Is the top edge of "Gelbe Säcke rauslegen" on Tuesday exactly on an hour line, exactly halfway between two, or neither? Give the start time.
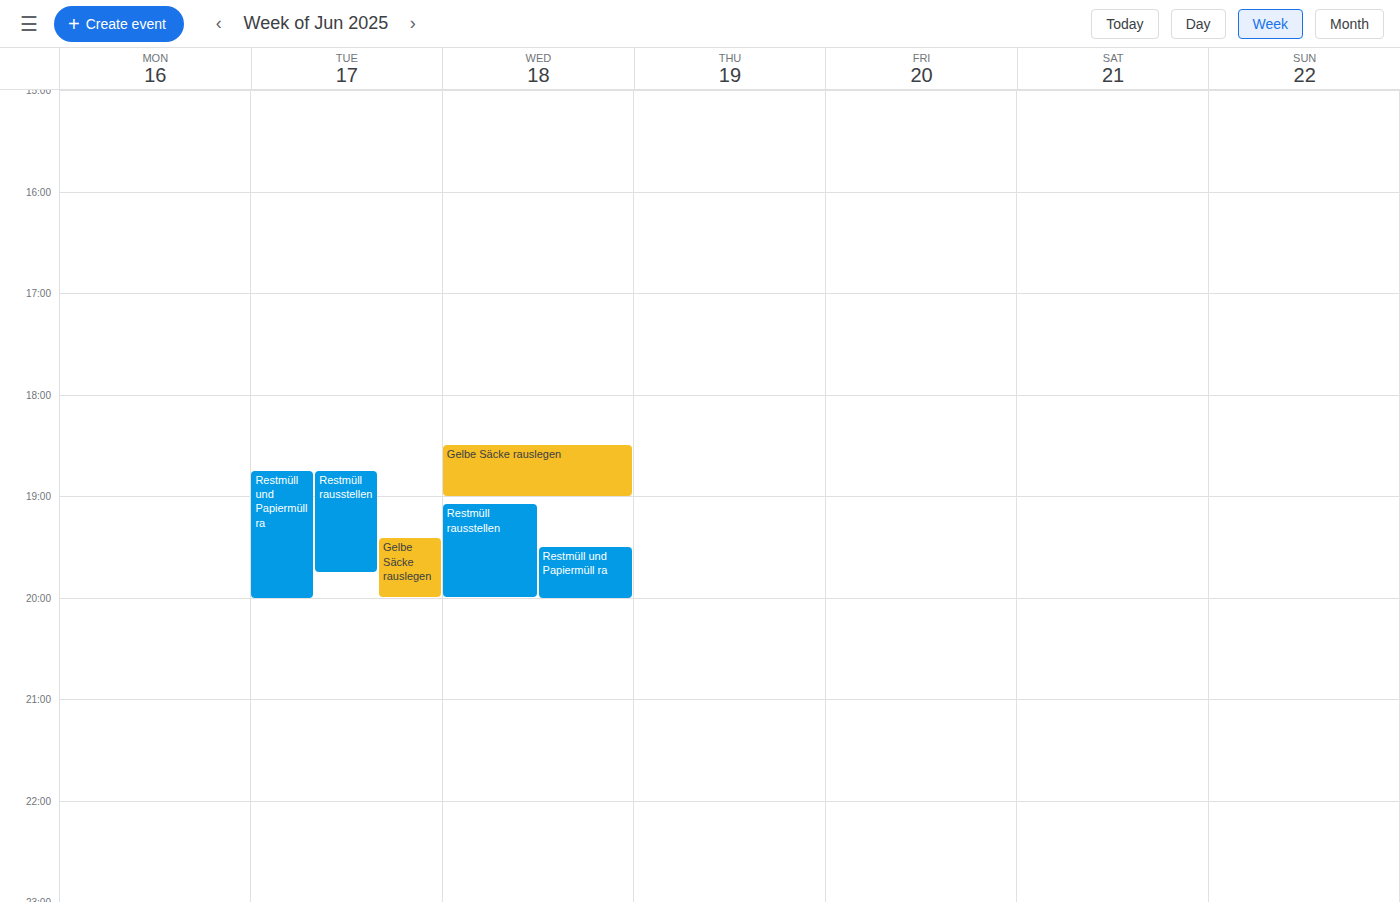
7:25 PM -- neither: 25 minutes below the 7 PM line and 35 minutes above the 8 PM line.